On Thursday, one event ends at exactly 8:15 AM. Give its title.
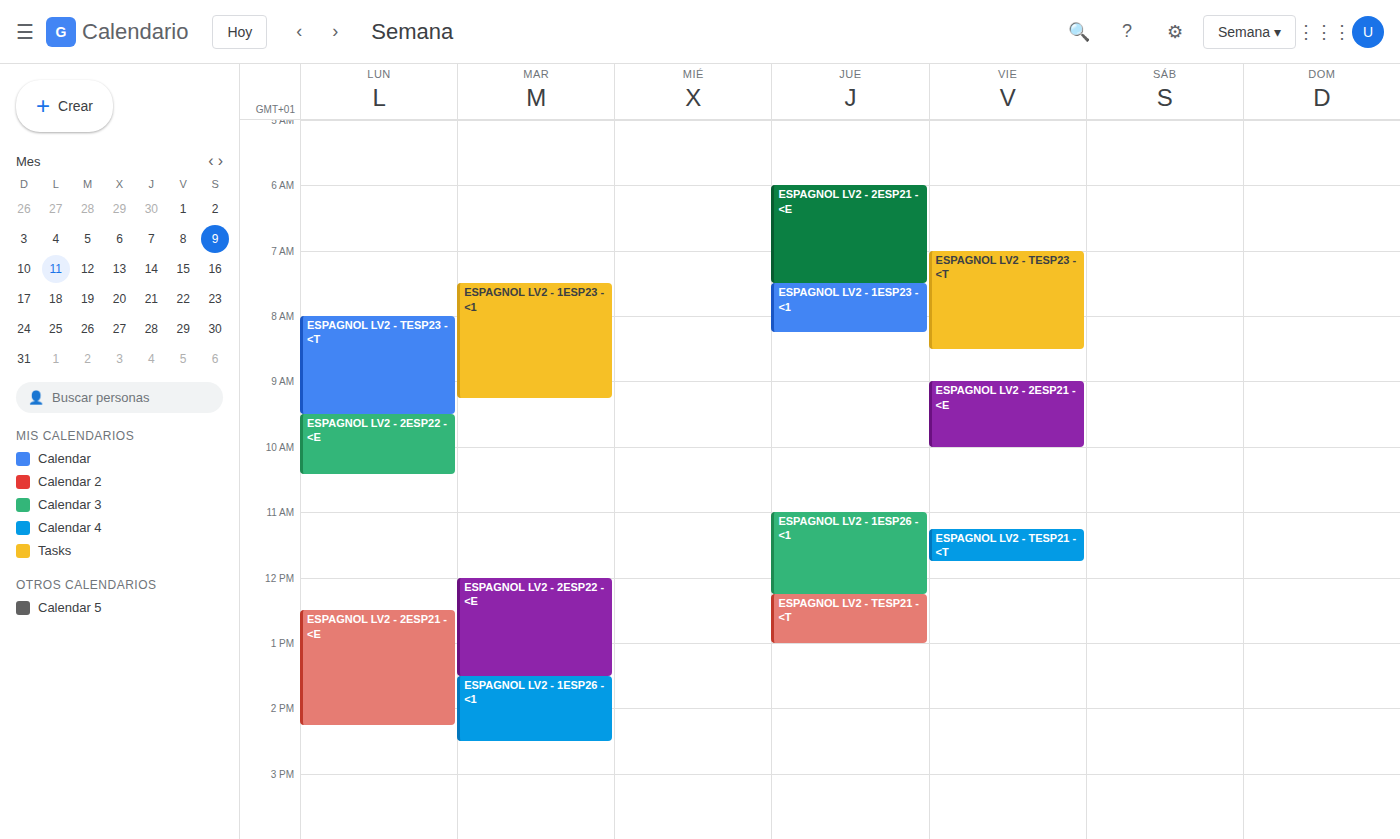
"ESPAGNOL LV2 - 1ESP23 - <1"